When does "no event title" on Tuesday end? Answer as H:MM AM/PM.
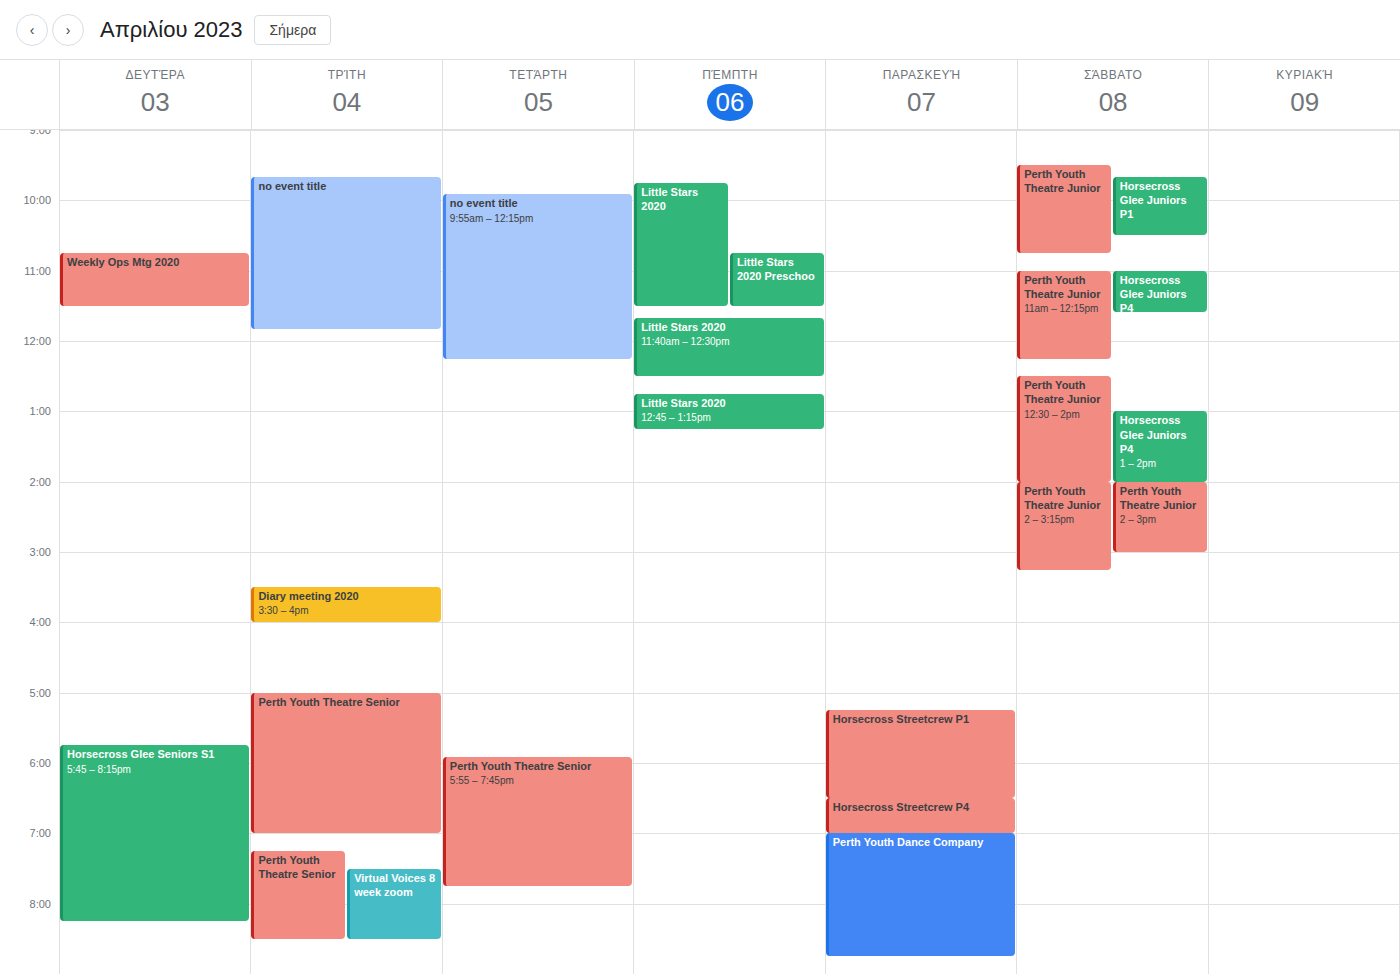
11:50 AM